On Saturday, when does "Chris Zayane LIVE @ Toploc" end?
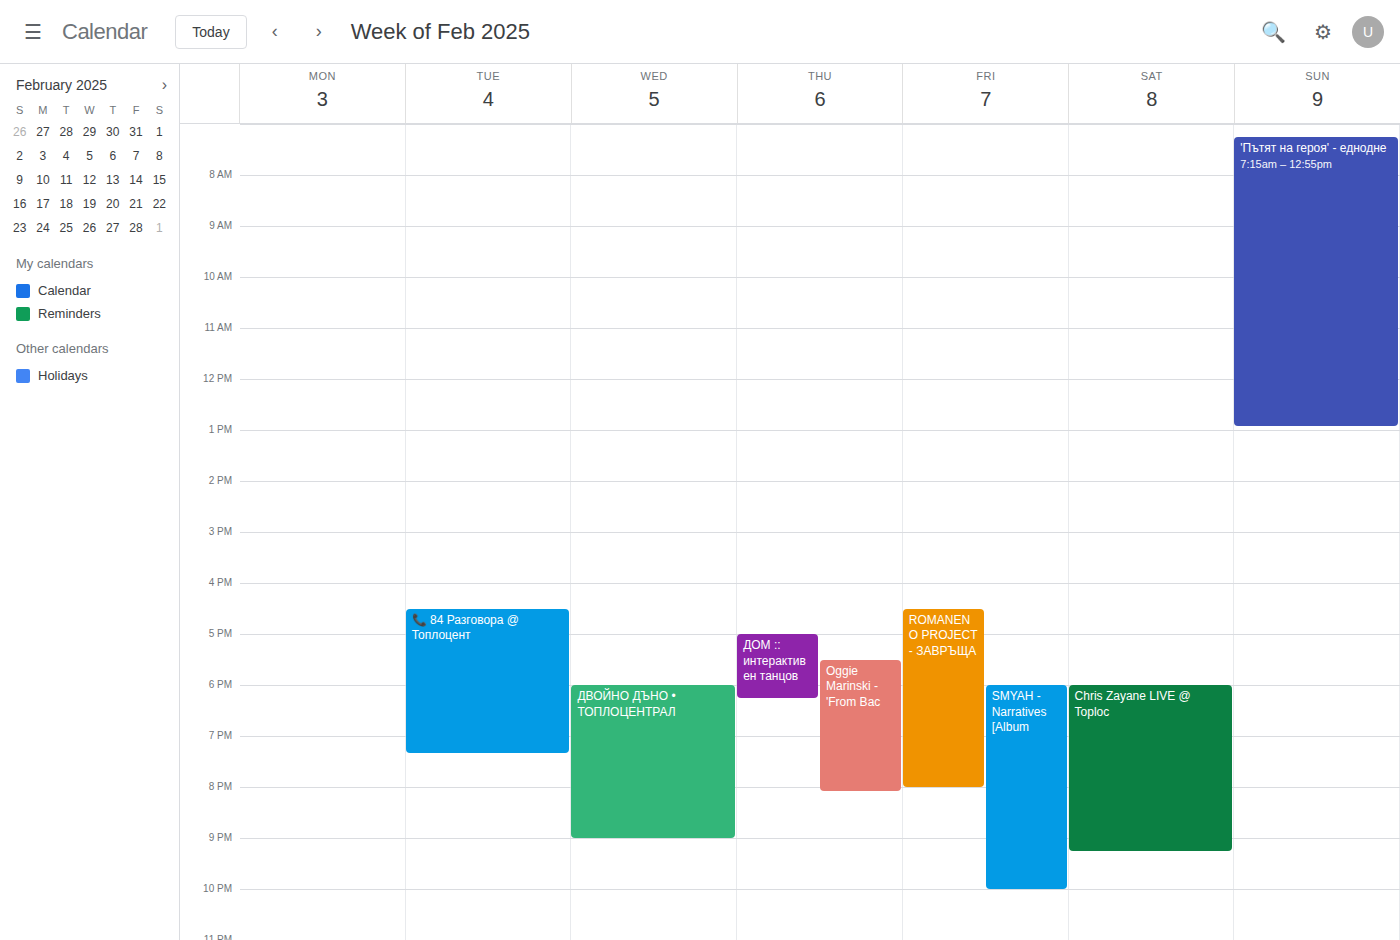
9:15 PM